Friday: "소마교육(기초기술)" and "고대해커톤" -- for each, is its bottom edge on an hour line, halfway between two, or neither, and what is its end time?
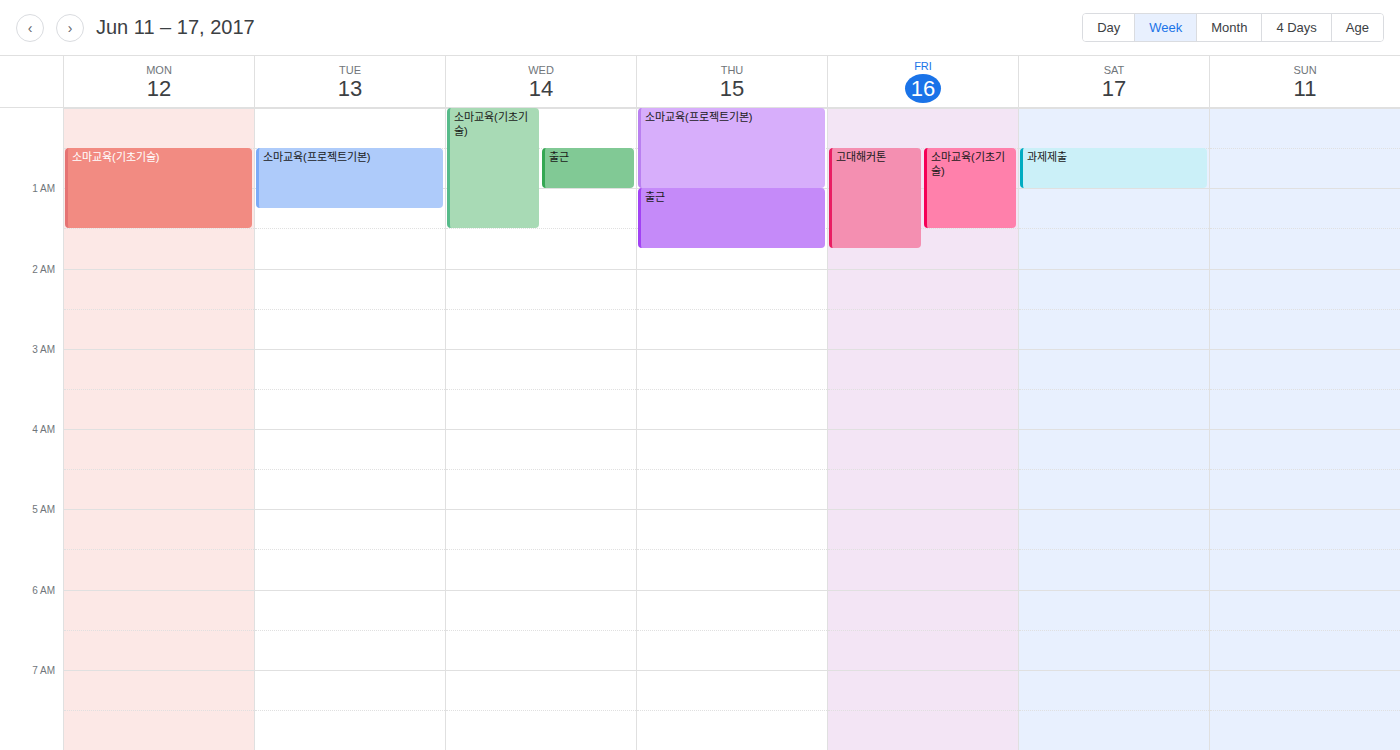
"소마교육(기초기술)": 1:30 AM, halfway between the 1 AM and 2 AM lines. "고대해커톤": 1:45 AM, neither: three quarters of the way from the 1 AM line to the 2 AM line.